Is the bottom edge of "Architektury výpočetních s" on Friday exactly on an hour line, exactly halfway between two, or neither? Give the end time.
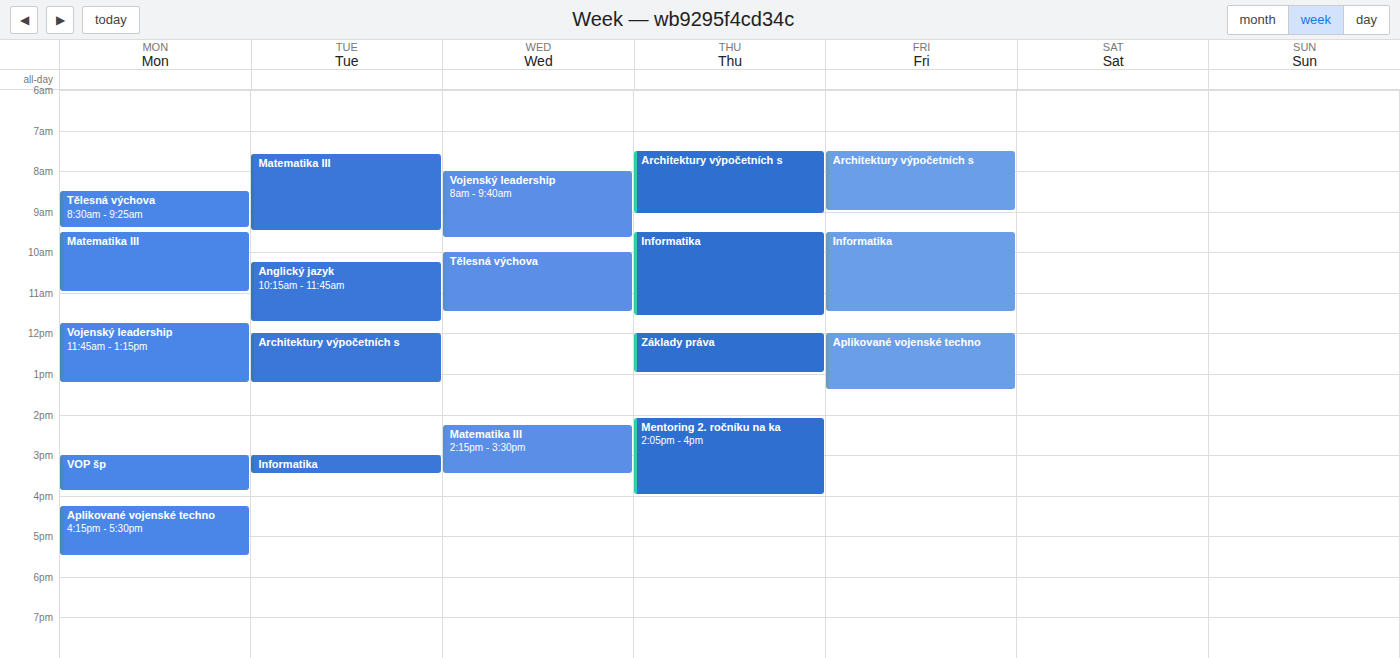
9:00 AM -- exactly on the 9 AM line.